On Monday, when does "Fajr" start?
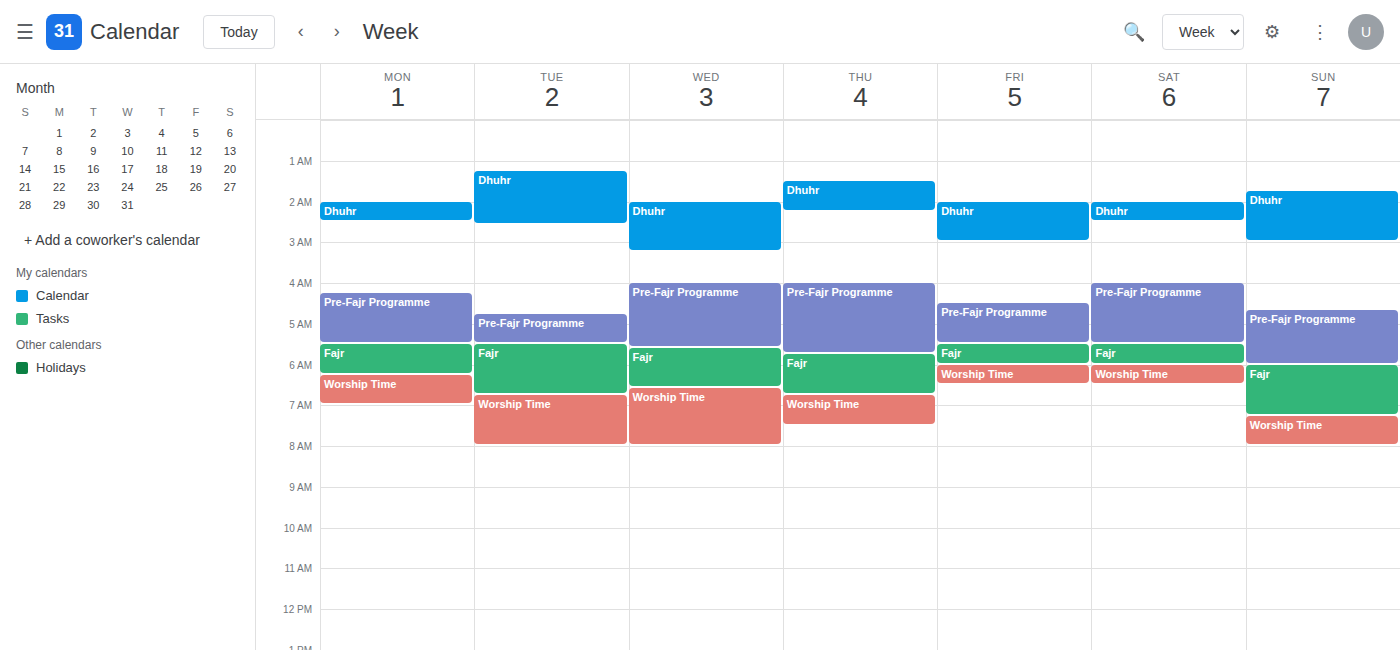
5:30 AM